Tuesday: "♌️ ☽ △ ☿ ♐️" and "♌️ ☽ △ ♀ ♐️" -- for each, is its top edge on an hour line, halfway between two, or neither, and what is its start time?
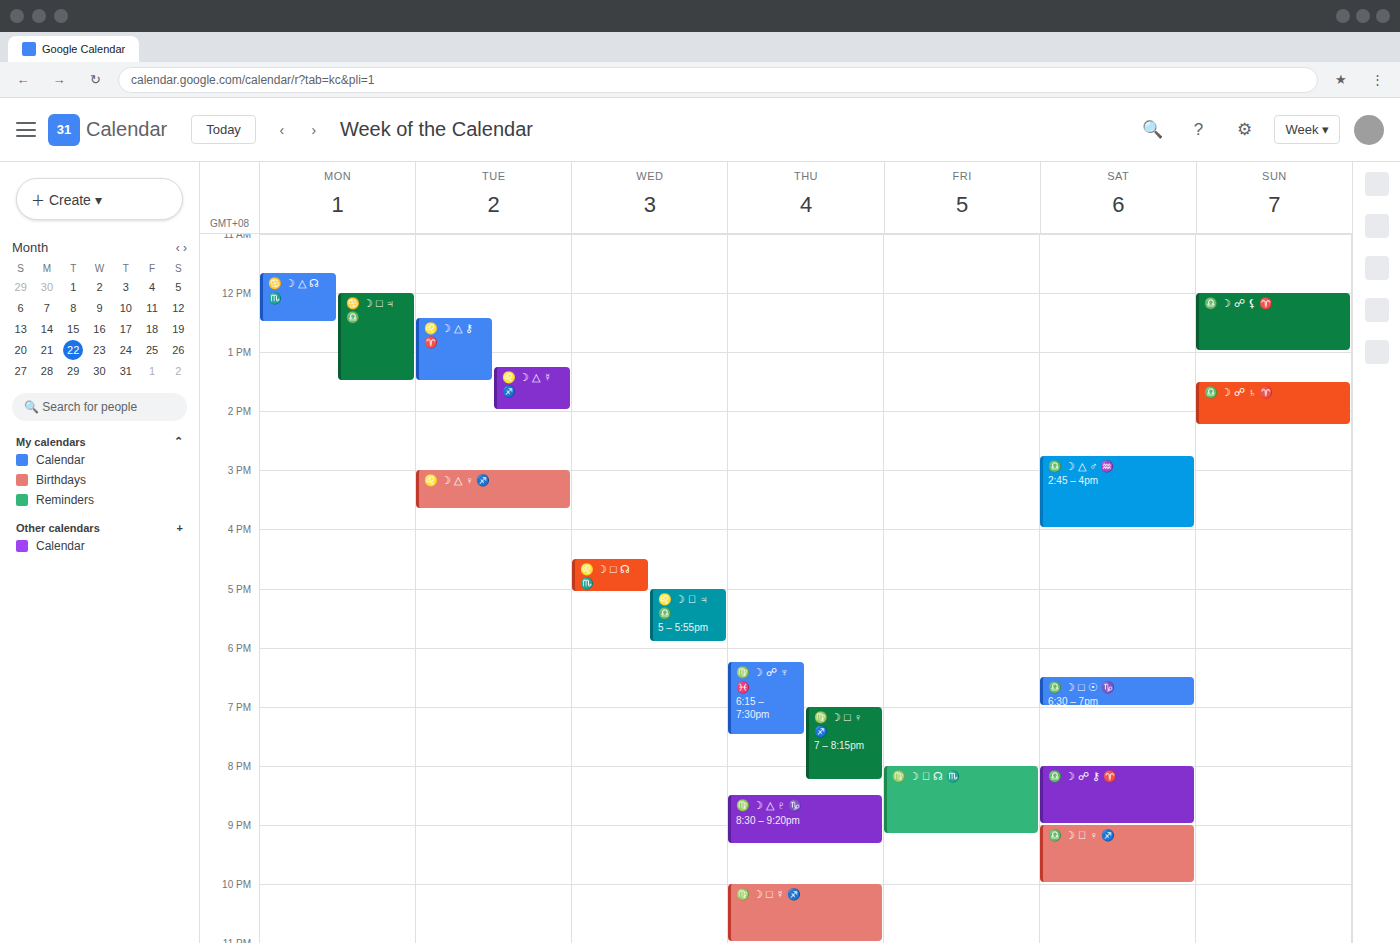
"♌️ ☽ △ ☿ ♐️": 13:15, neither: a quarter of the way from the 13:00 line to the 14:00 line. "♌️ ☽ △ ♀ ♐️": 15:00, exactly on the 15:00 line.